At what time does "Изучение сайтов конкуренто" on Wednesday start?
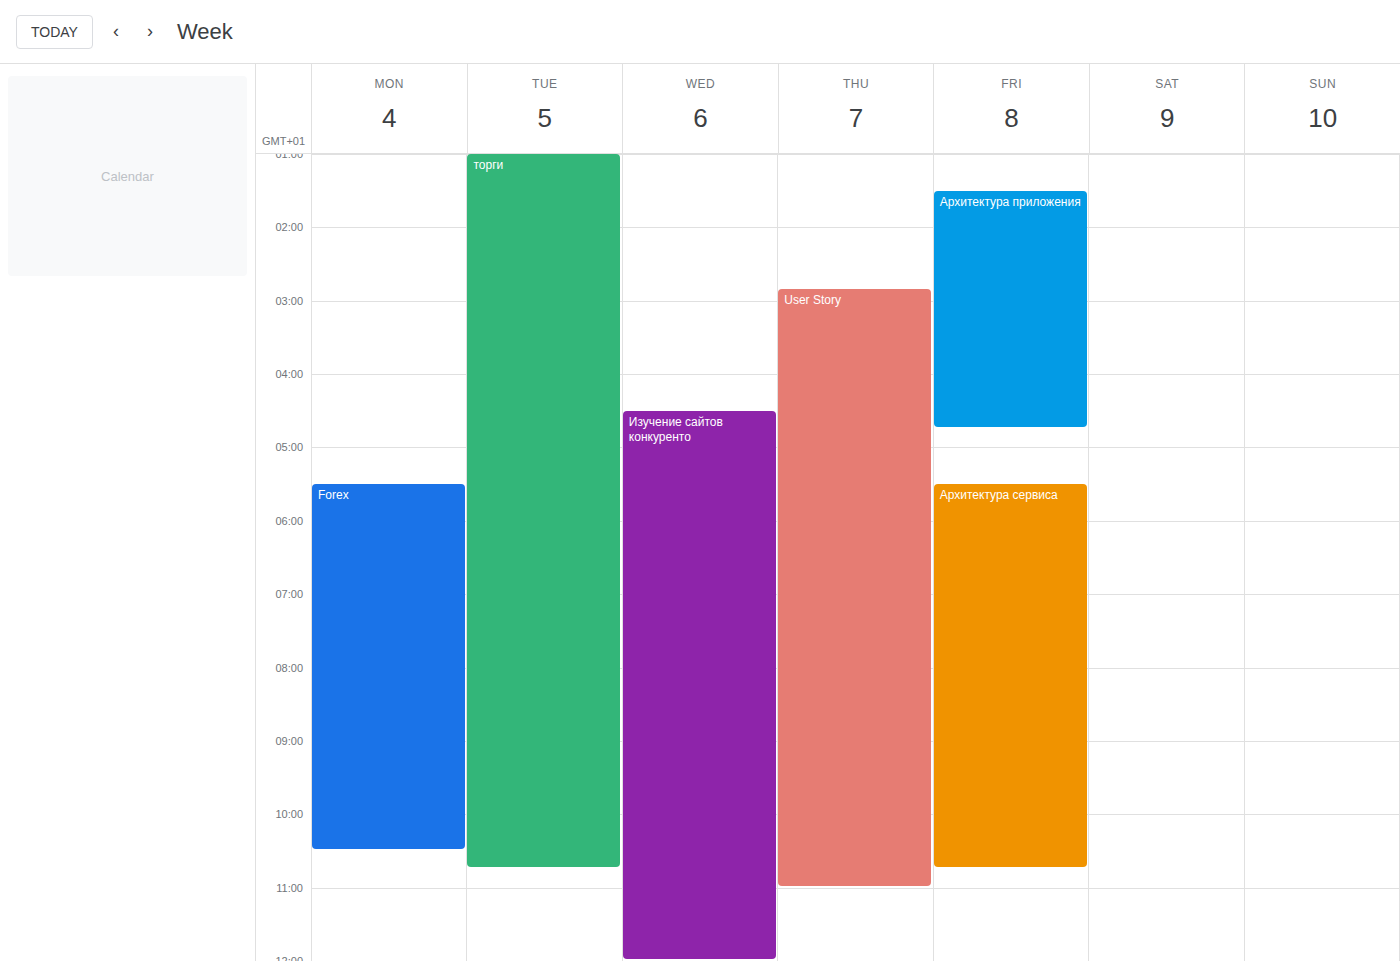
4:30 AM